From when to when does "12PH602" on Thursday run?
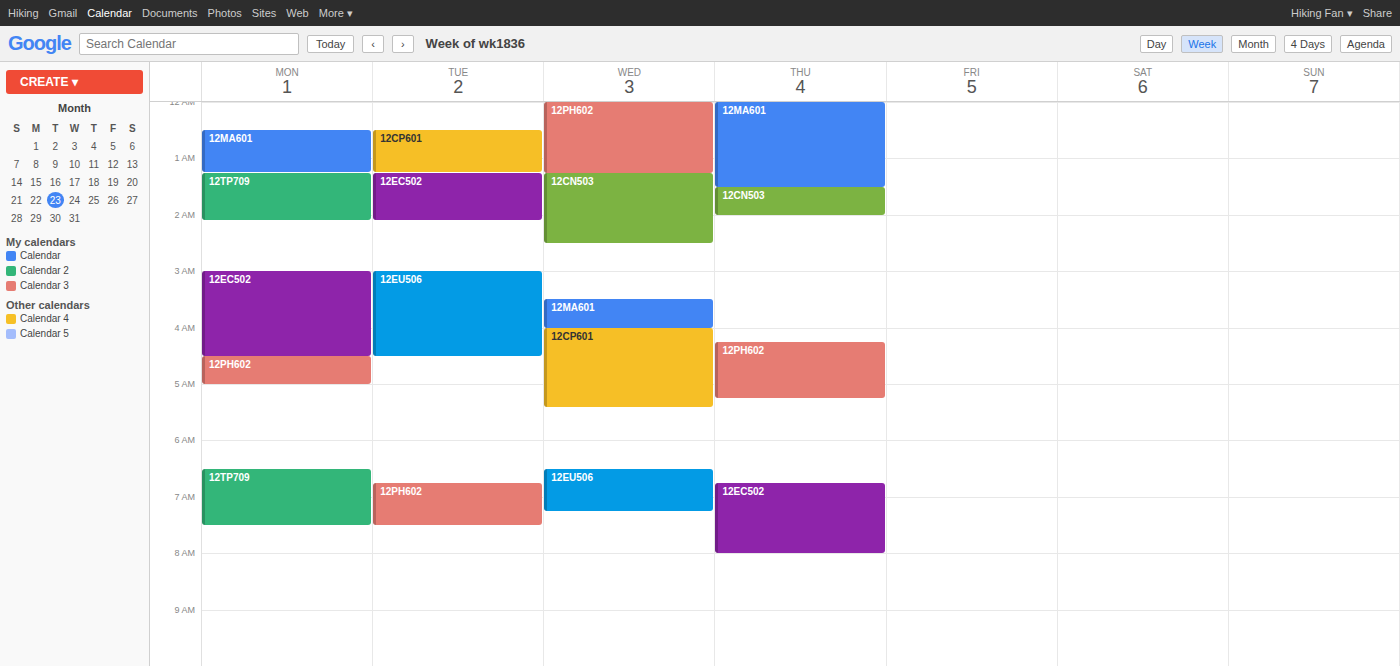
4:15 AM to 5:15 AM